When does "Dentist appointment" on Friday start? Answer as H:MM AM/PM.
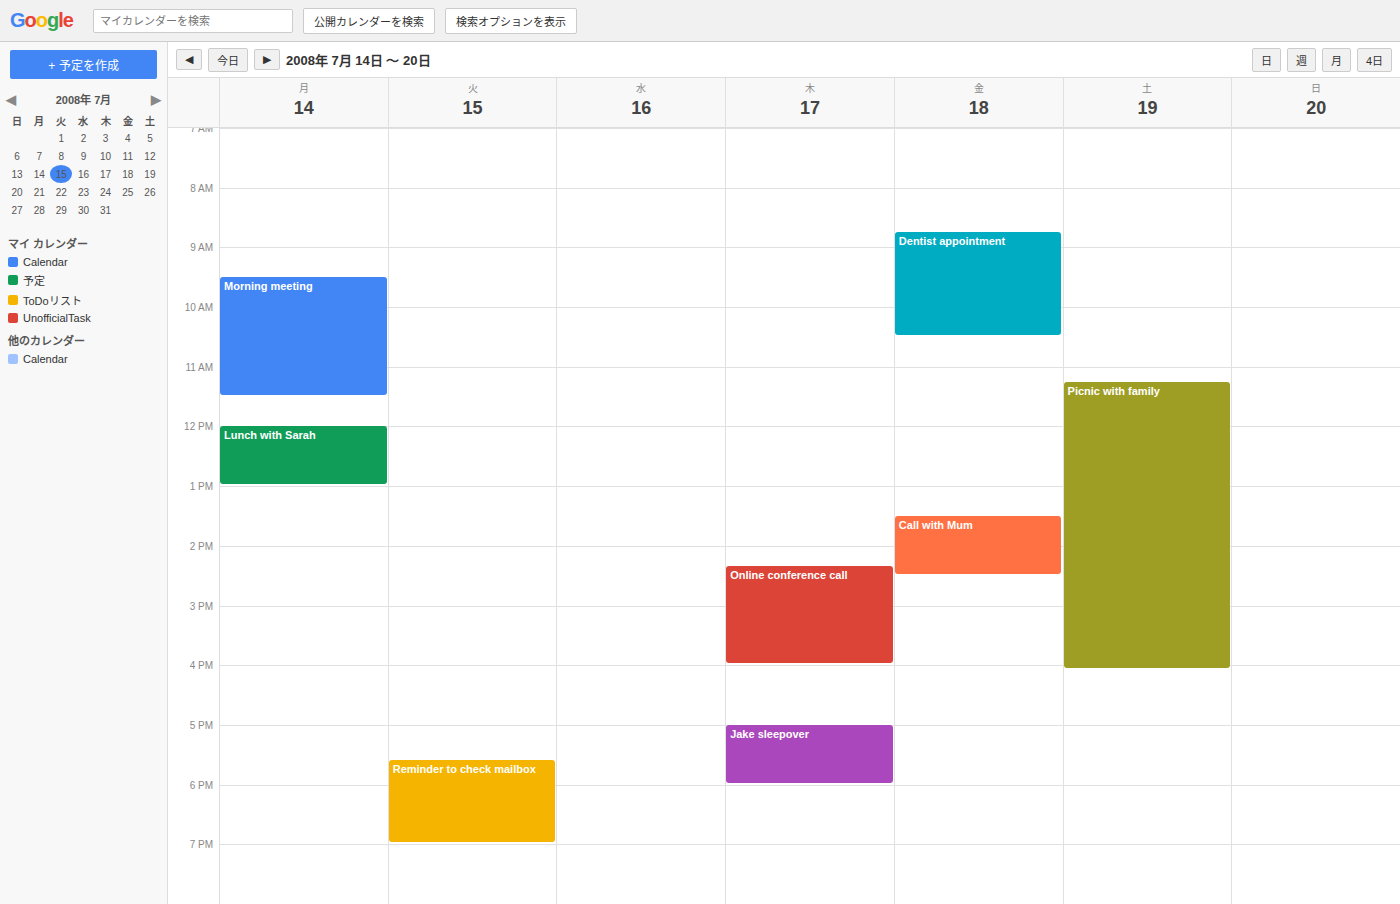
8:45 AM